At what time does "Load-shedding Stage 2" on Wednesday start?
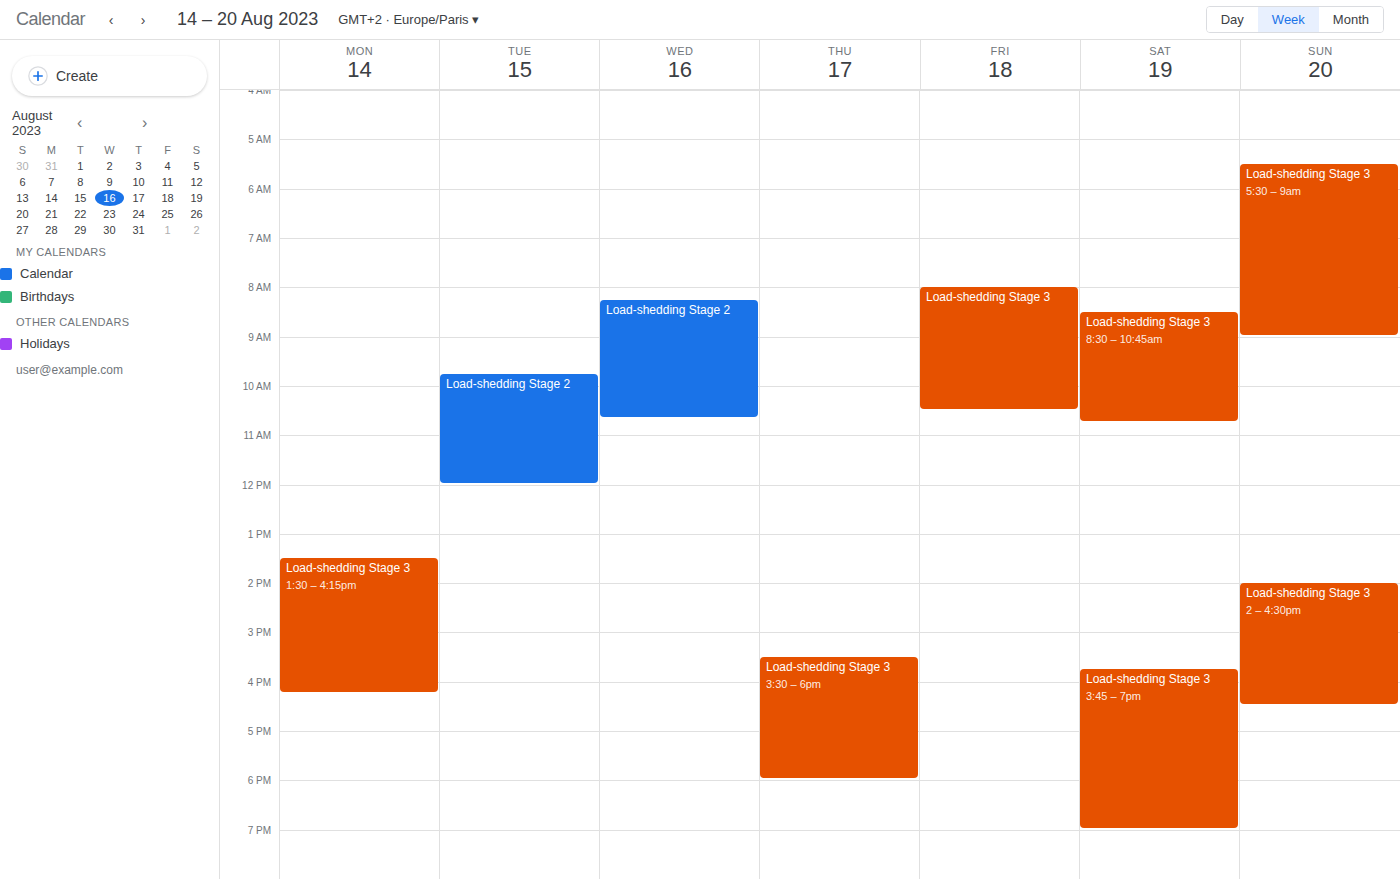
8:15 AM